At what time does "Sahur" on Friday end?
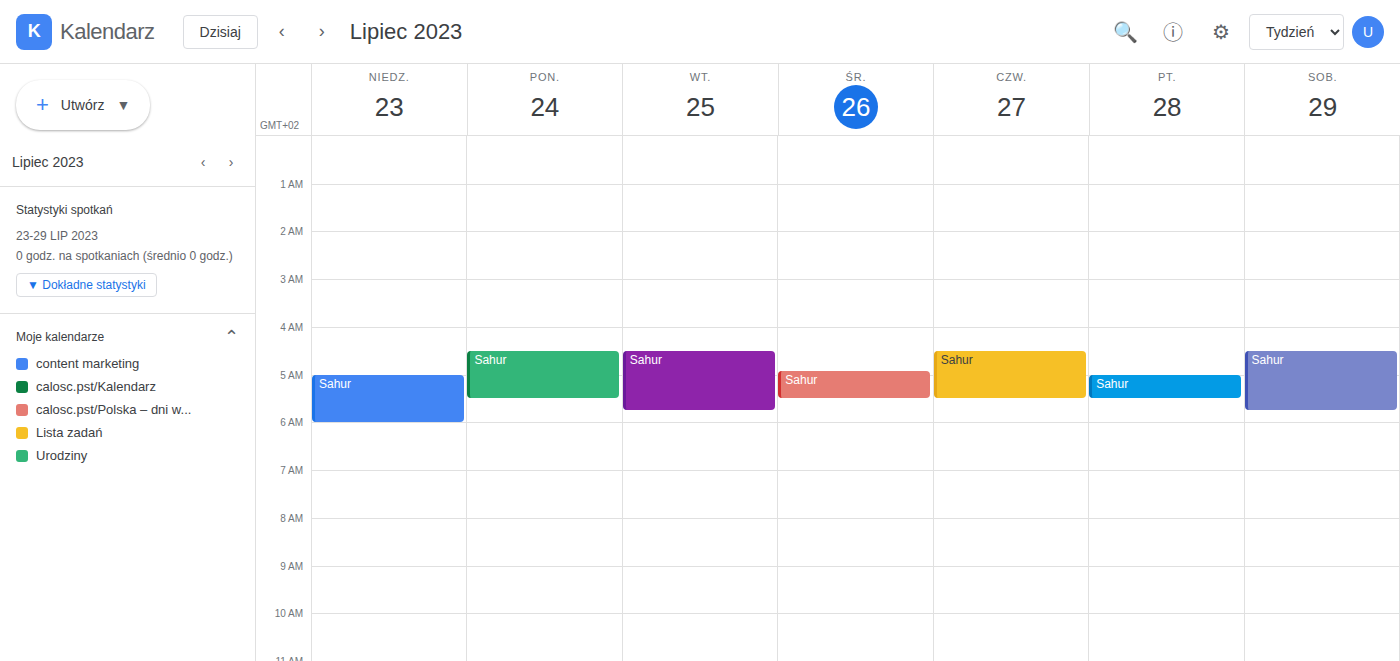
5:30 AM